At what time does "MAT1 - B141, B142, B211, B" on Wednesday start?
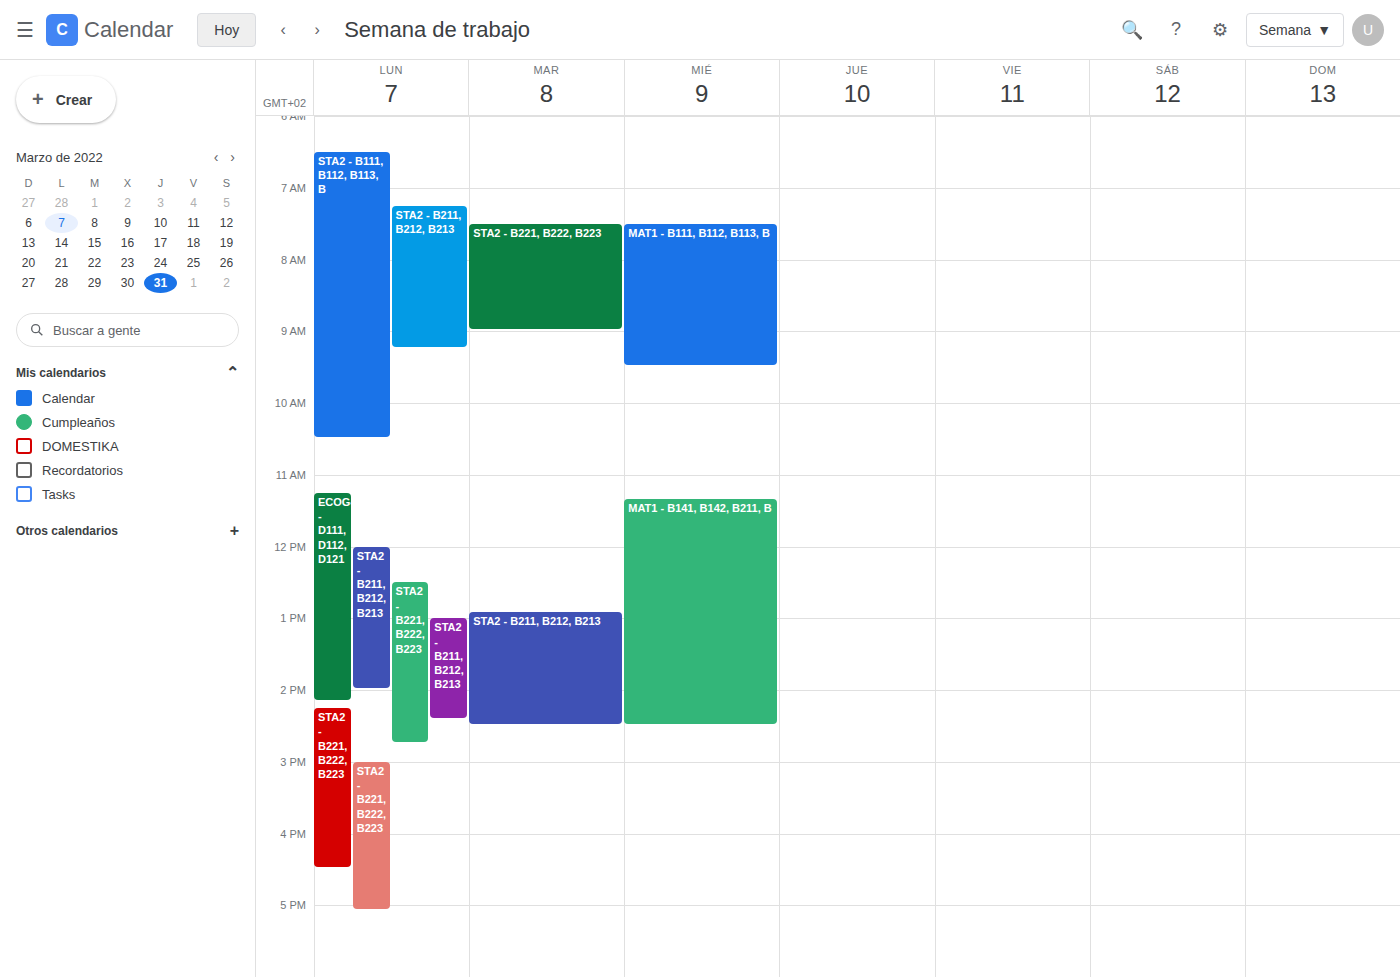
11:20 AM